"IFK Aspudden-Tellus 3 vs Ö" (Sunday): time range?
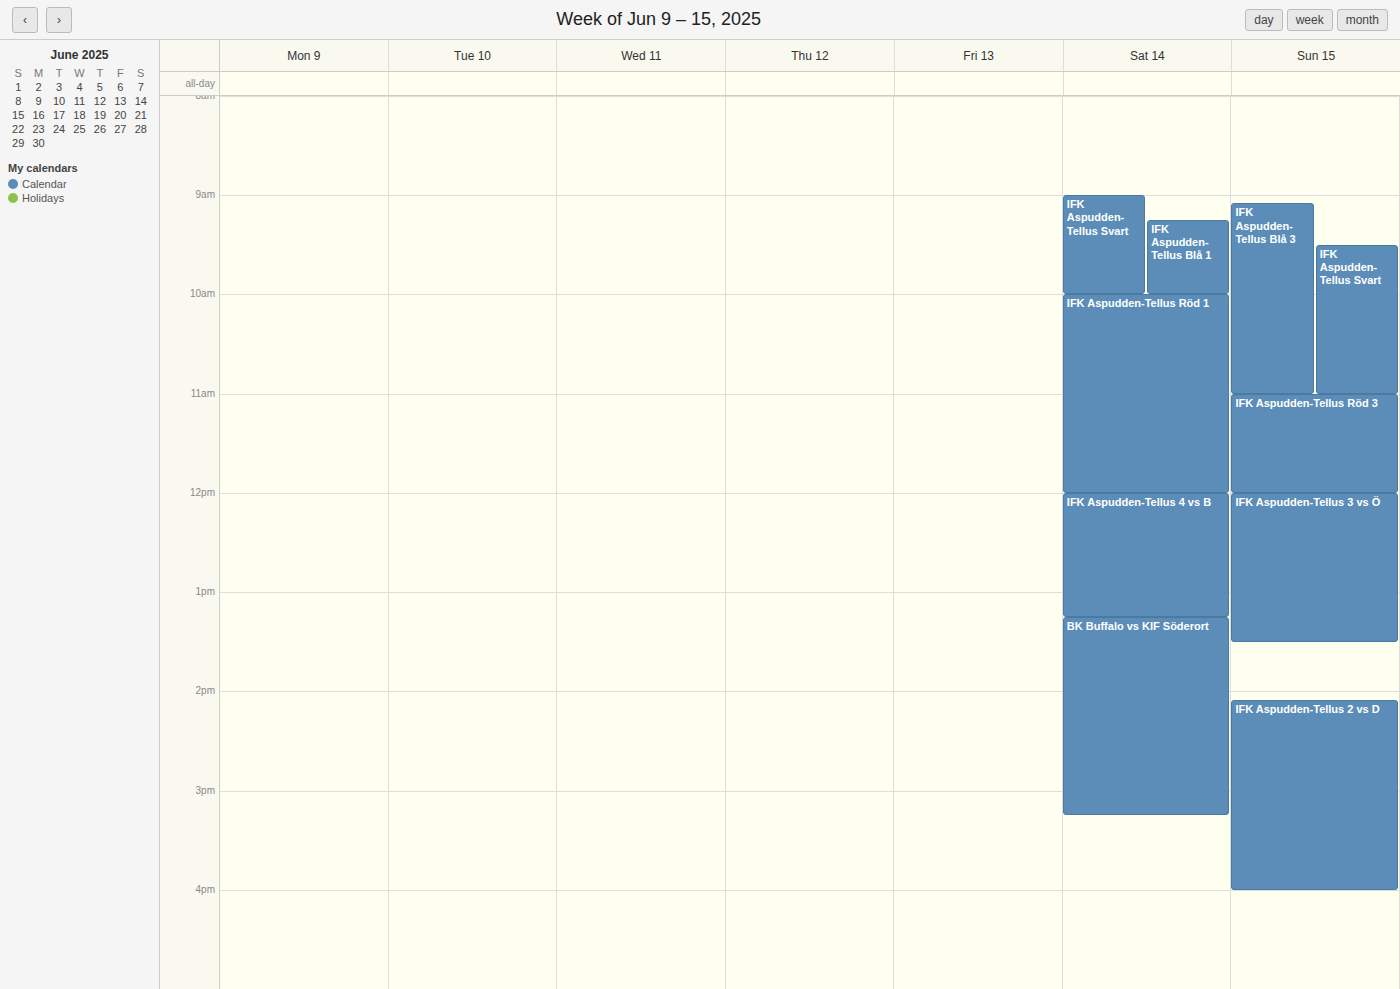
12:00 PM to 1:30 PM